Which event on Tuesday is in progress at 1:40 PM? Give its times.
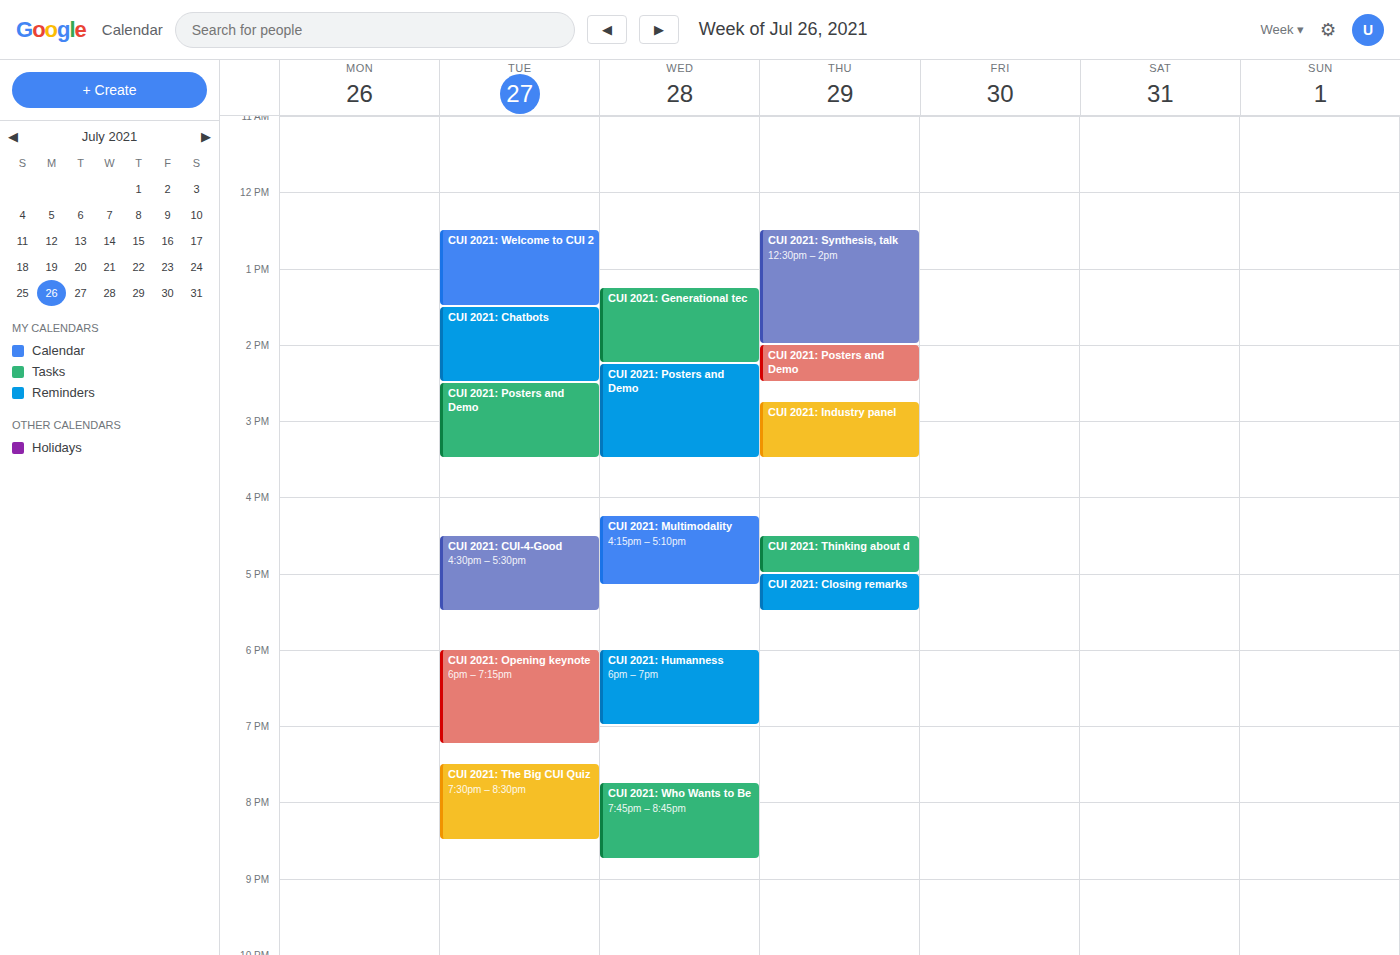
"CUI 2021: Chatbots", 1:30 PM to 2:30 PM